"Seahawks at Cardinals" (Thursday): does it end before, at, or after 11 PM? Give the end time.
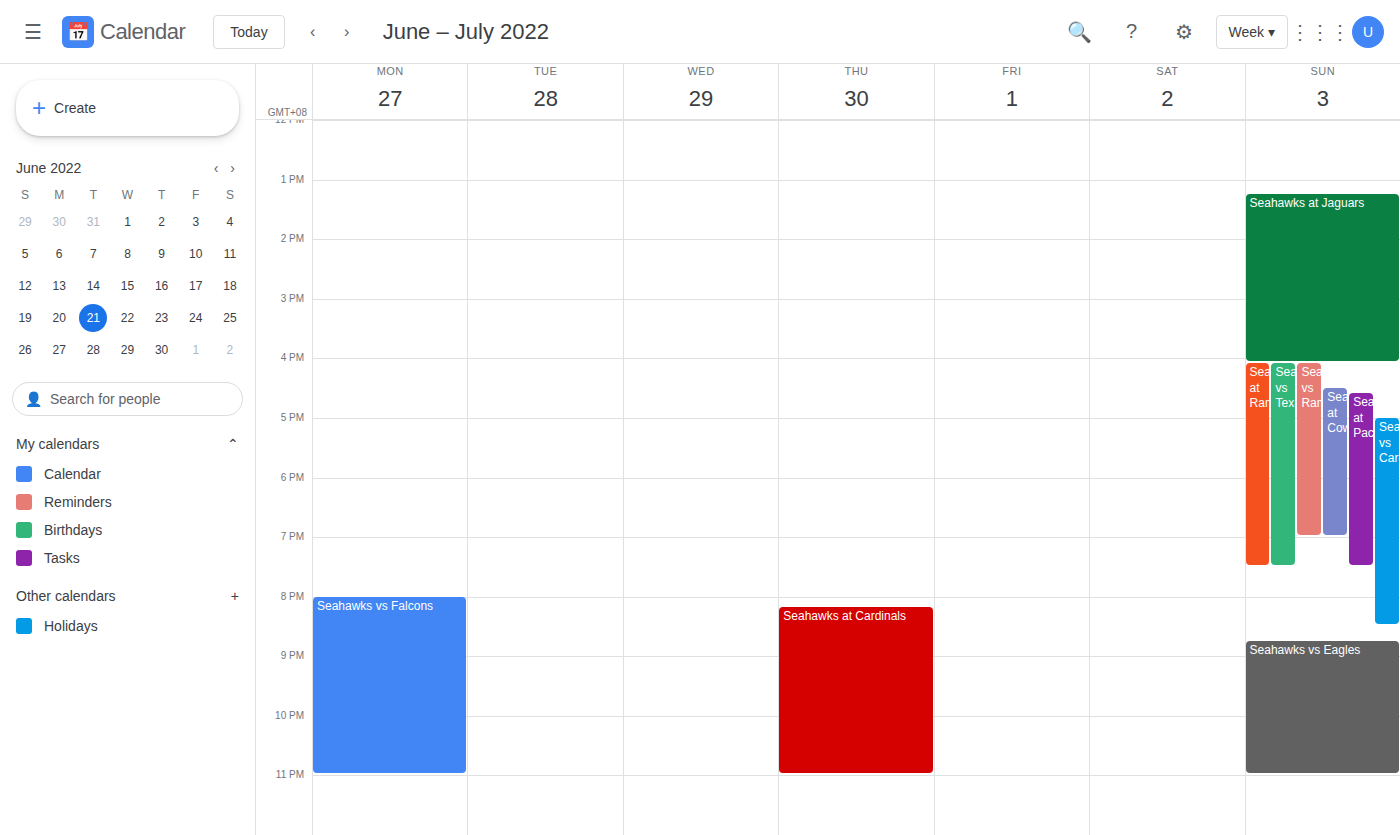
11:00 PM -- exactly at 11 PM, on the 11 PM line.